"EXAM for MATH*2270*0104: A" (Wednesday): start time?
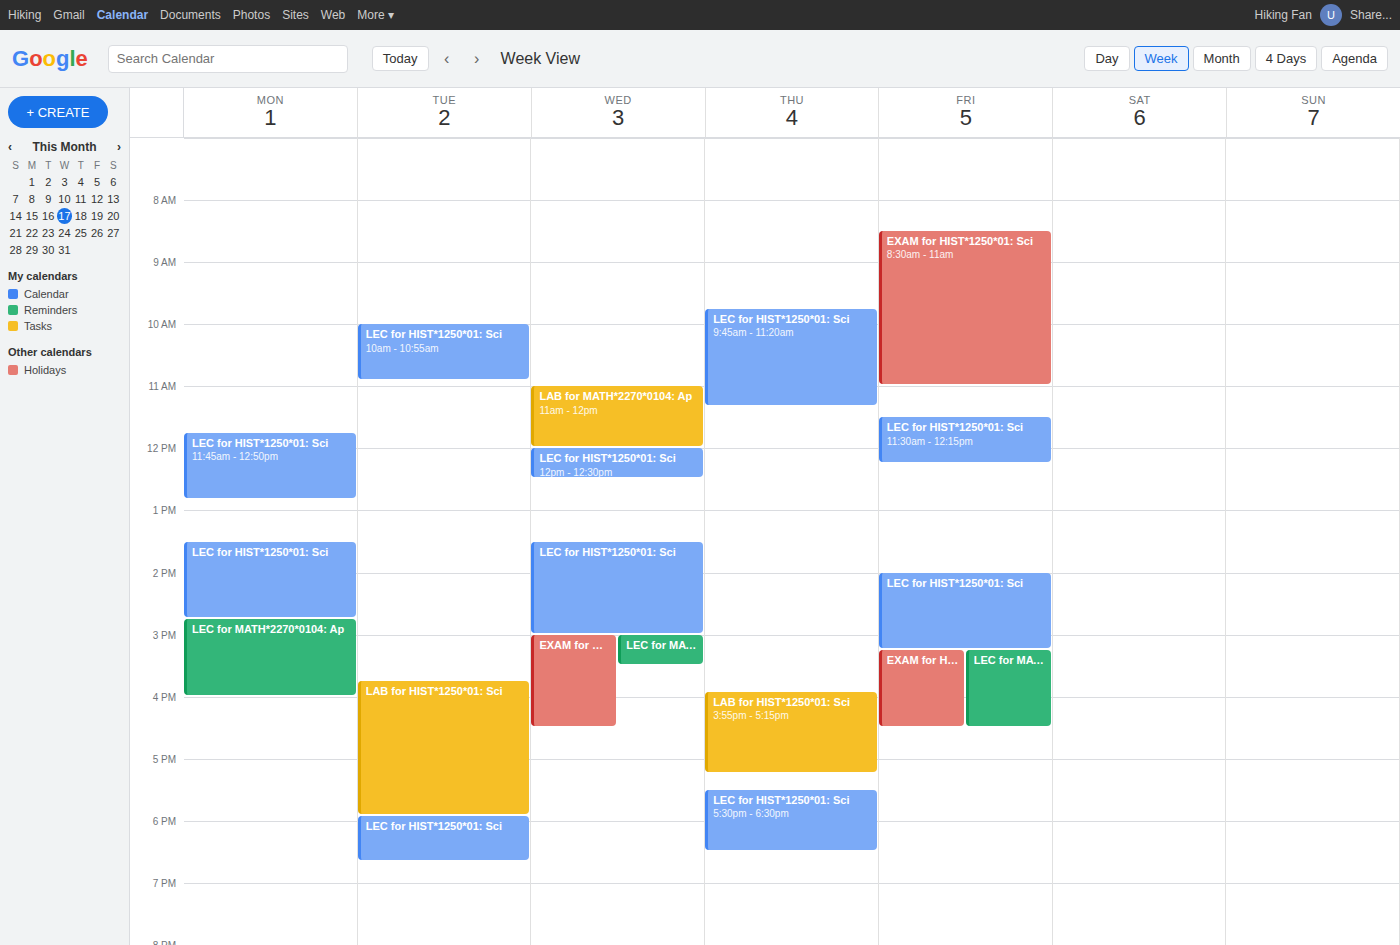
3:00 PM